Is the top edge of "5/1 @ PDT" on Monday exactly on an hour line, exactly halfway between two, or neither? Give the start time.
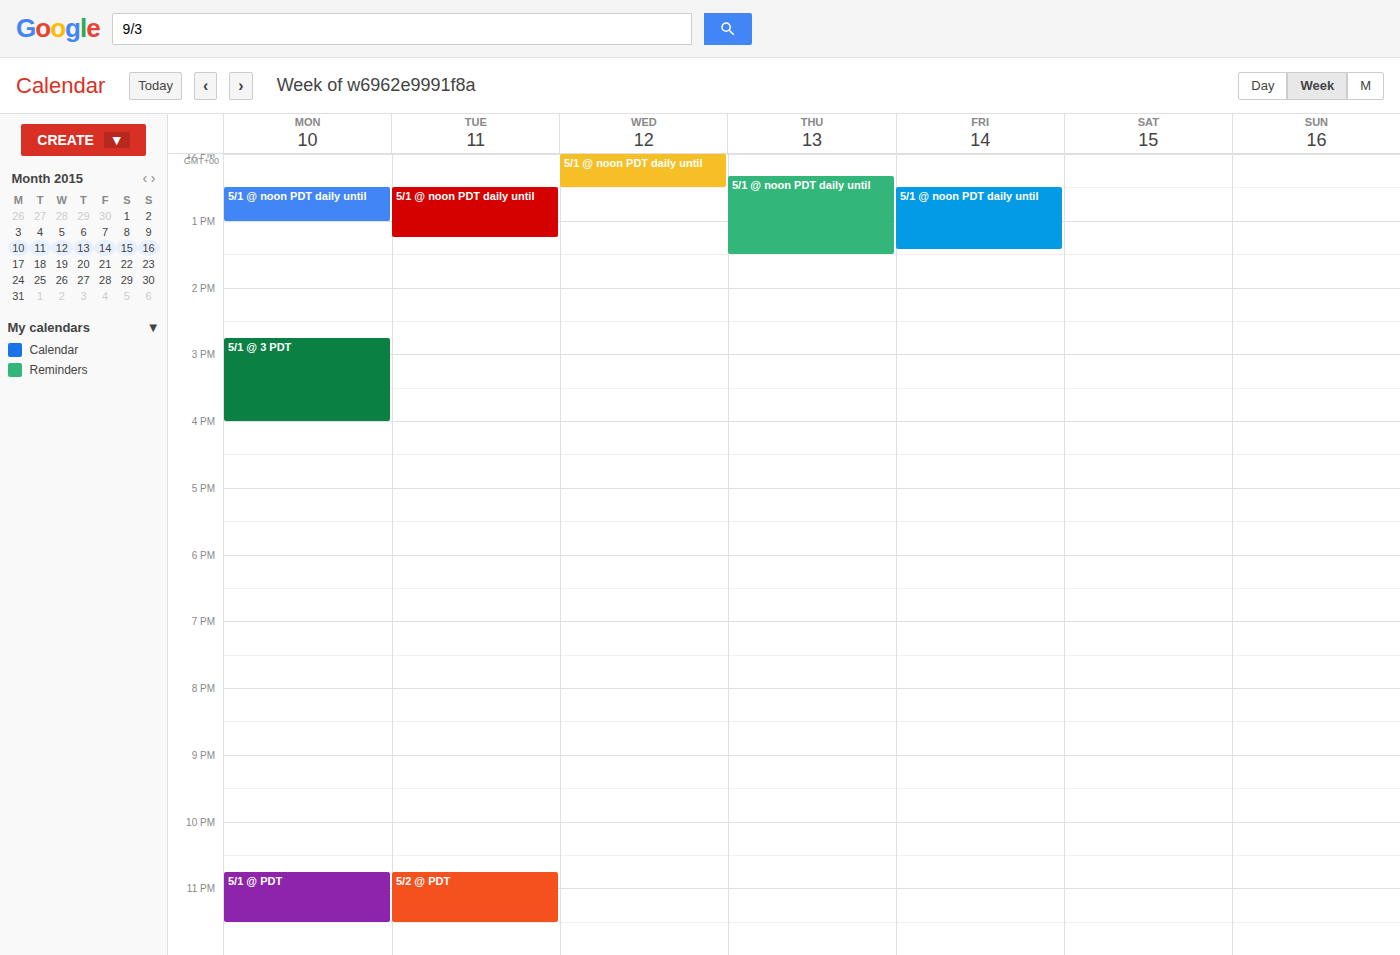
10:45 PM -- neither: three quarters of the way from the 10 PM line to the 11 PM line.